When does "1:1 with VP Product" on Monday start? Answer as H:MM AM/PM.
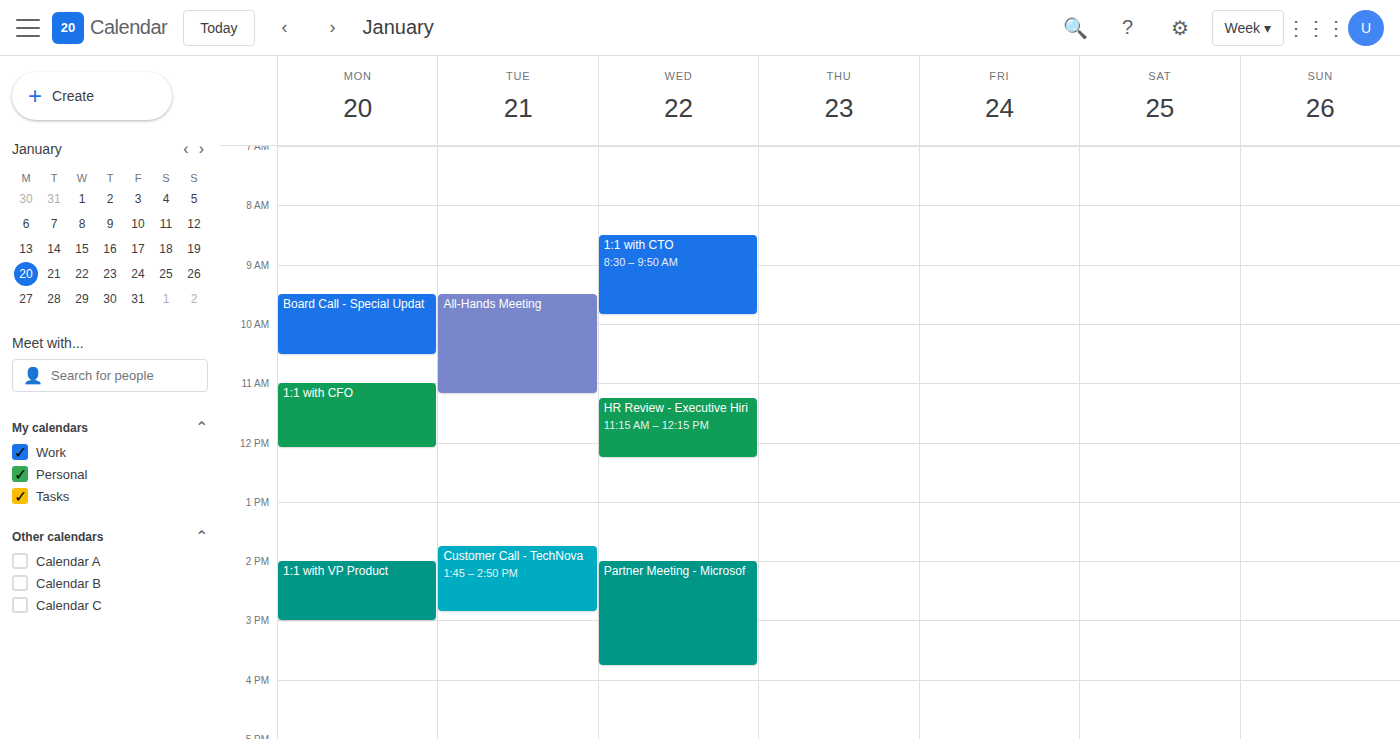
2:00 PM